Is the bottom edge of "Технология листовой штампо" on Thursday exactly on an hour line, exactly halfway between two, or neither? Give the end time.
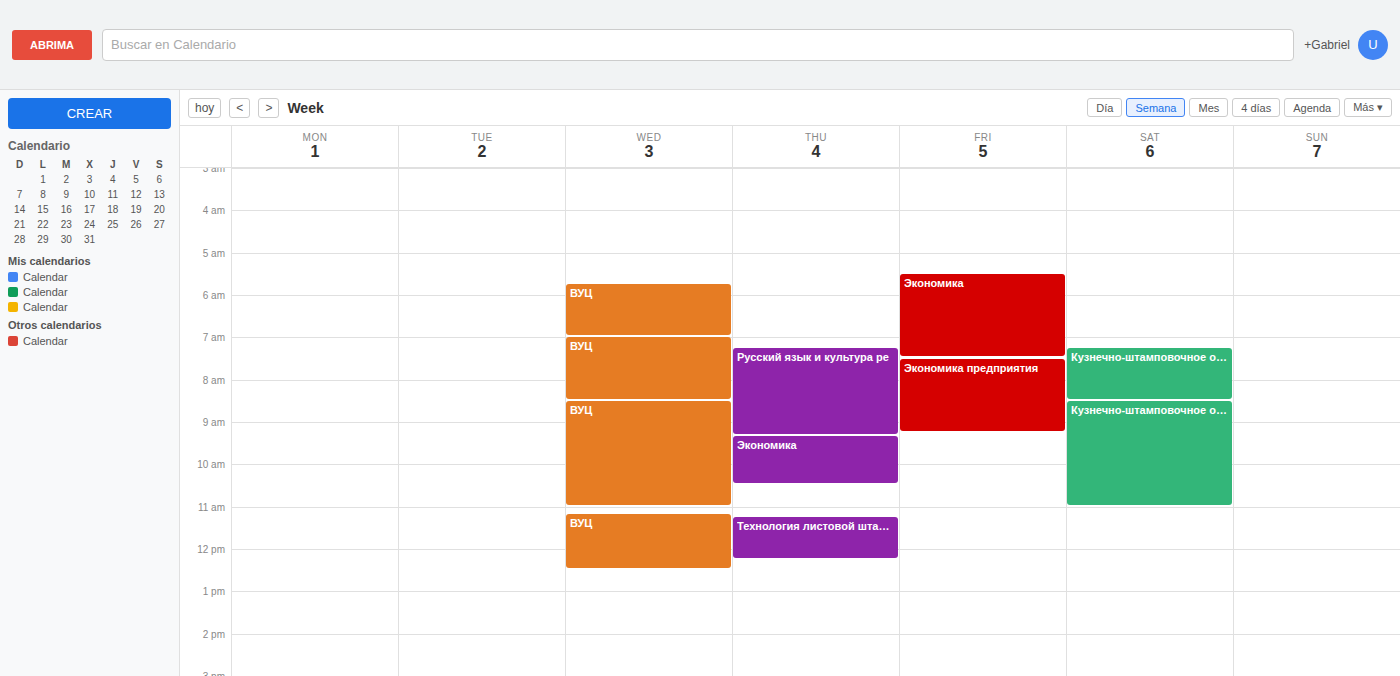
12:15 PM -- neither: a quarter of the way from the 12 PM line to the 1 PM line.